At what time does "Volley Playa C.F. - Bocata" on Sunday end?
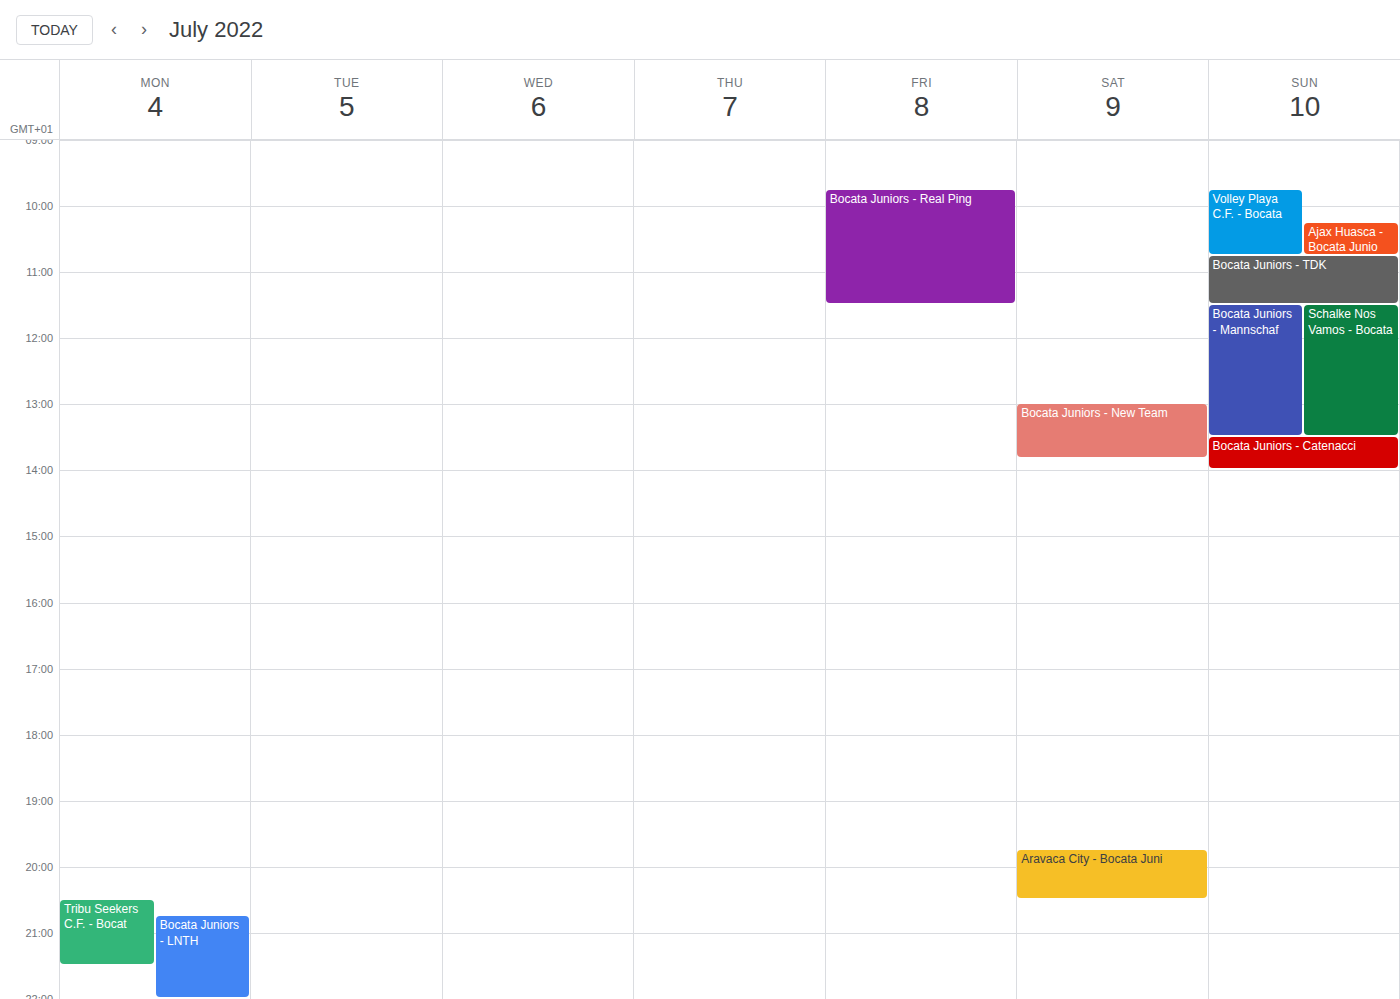
10:45 AM